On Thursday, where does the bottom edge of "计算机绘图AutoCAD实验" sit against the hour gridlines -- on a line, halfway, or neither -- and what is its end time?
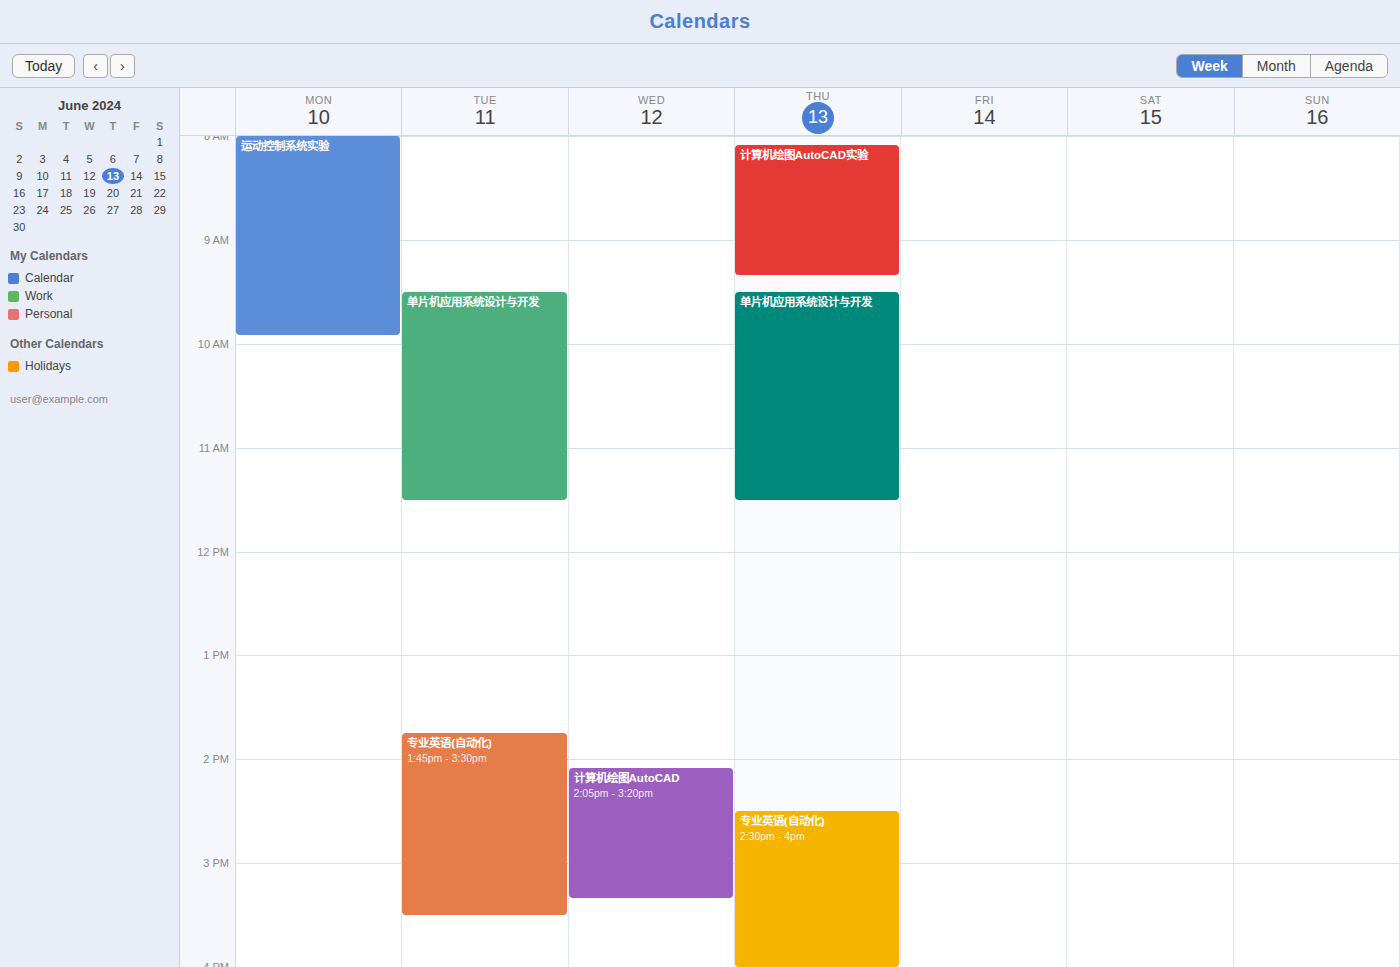
09:20 -- neither: 20 minutes below the 09:00 line and 40 minutes above the 10:00 line.